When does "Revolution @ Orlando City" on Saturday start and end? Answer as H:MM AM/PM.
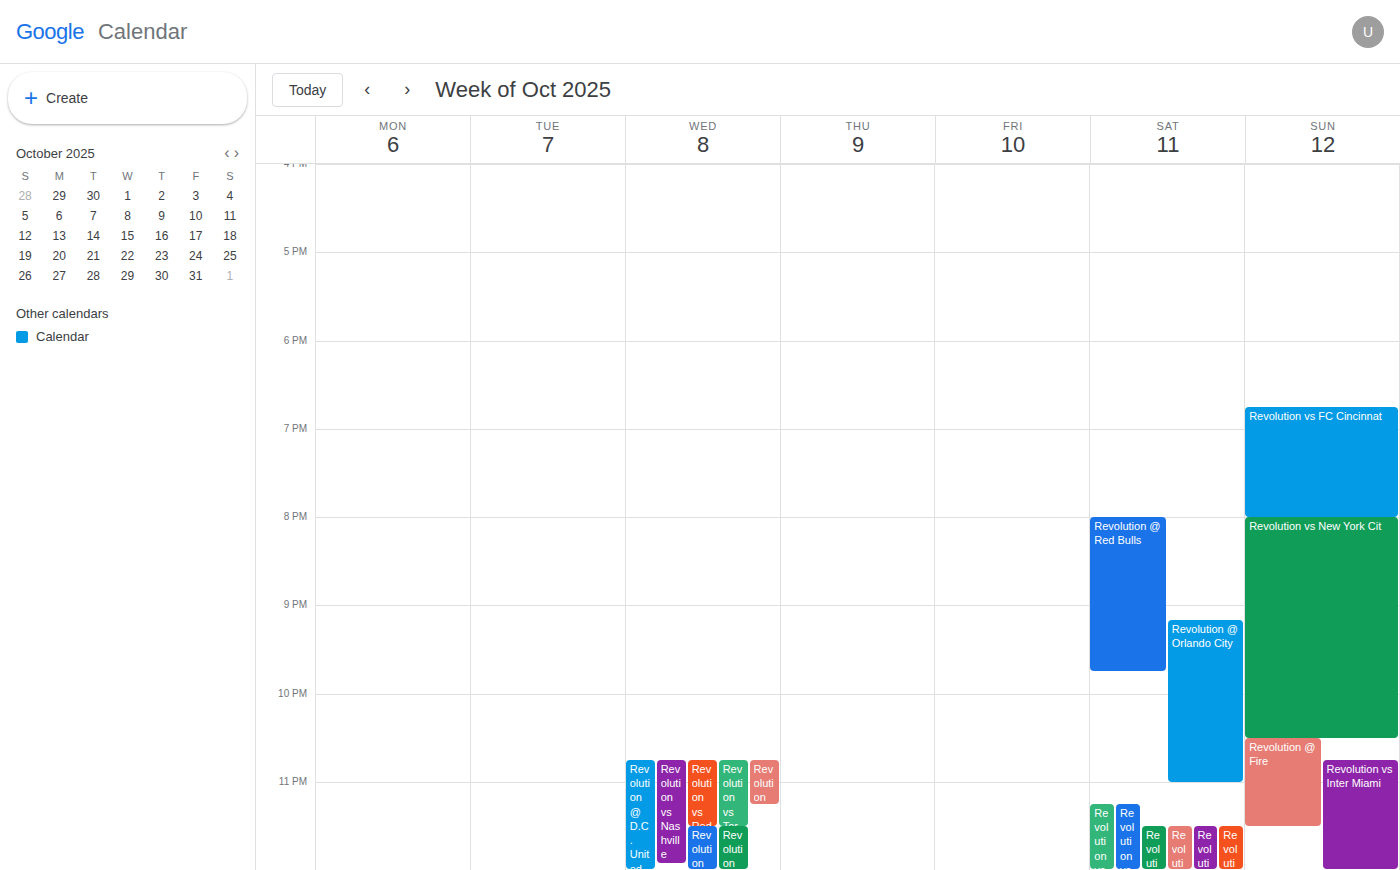
9:10 PM to 11:00 PM